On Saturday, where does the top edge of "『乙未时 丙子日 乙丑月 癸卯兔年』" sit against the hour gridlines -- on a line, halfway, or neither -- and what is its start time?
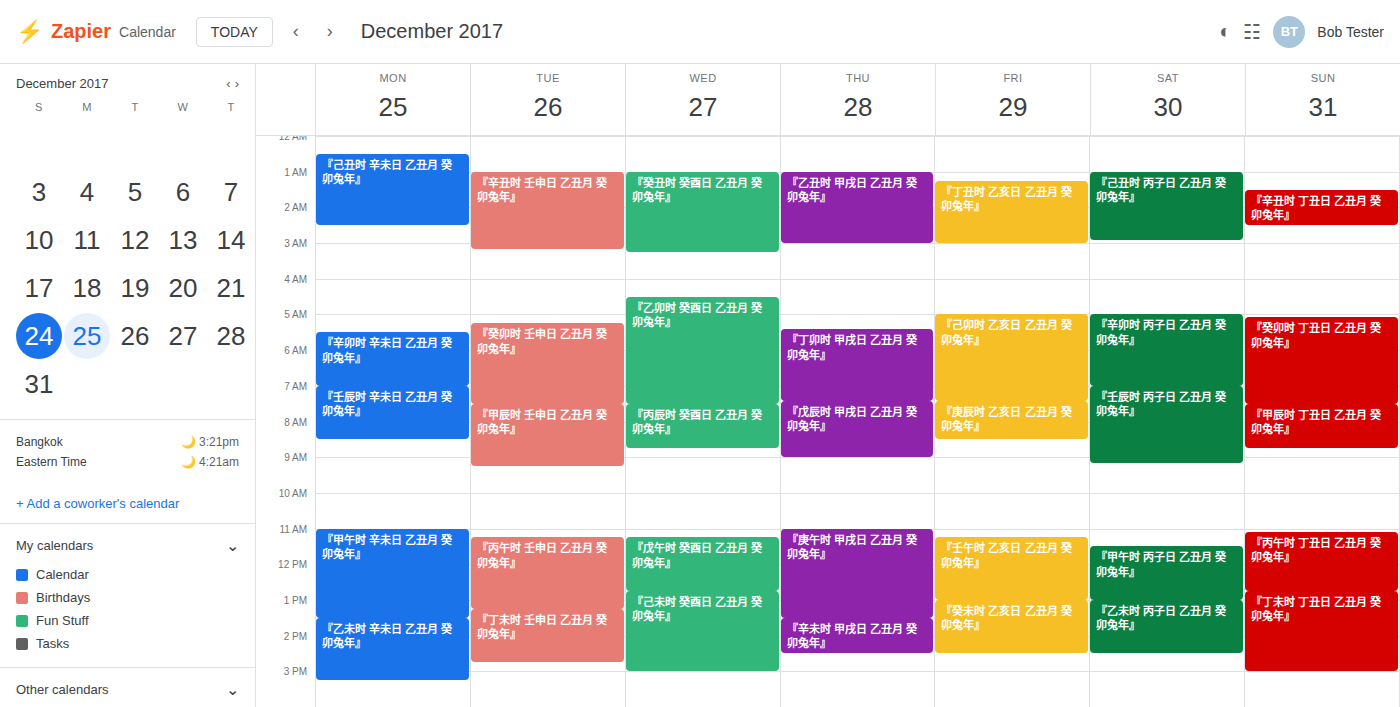
1:00 PM -- exactly on the 1 PM line.